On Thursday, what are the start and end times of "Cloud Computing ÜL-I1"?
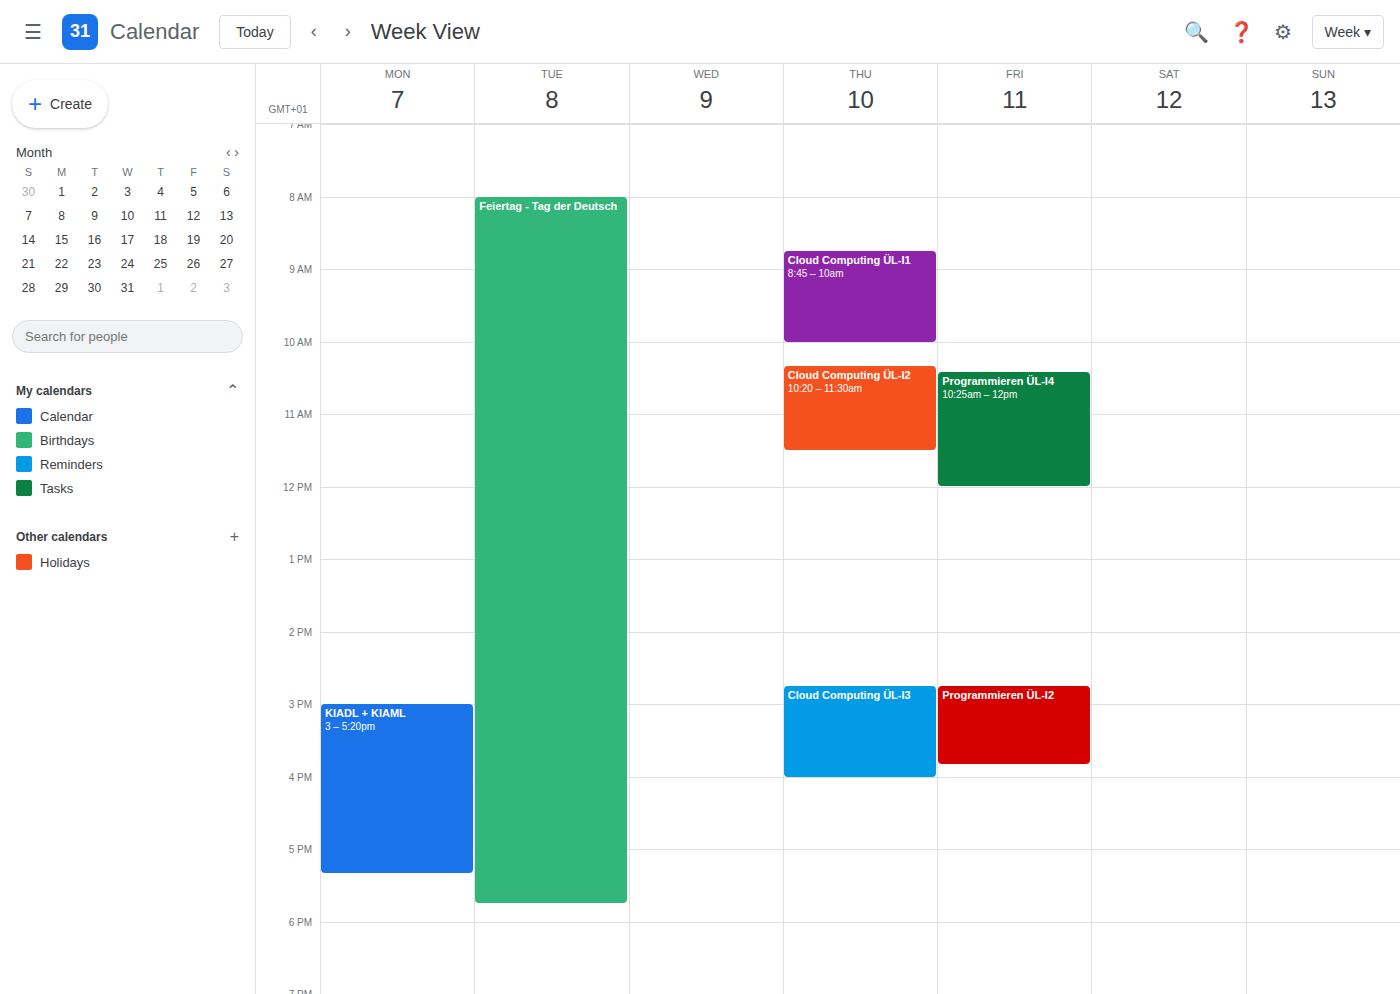
8:45 AM to 10:00 AM